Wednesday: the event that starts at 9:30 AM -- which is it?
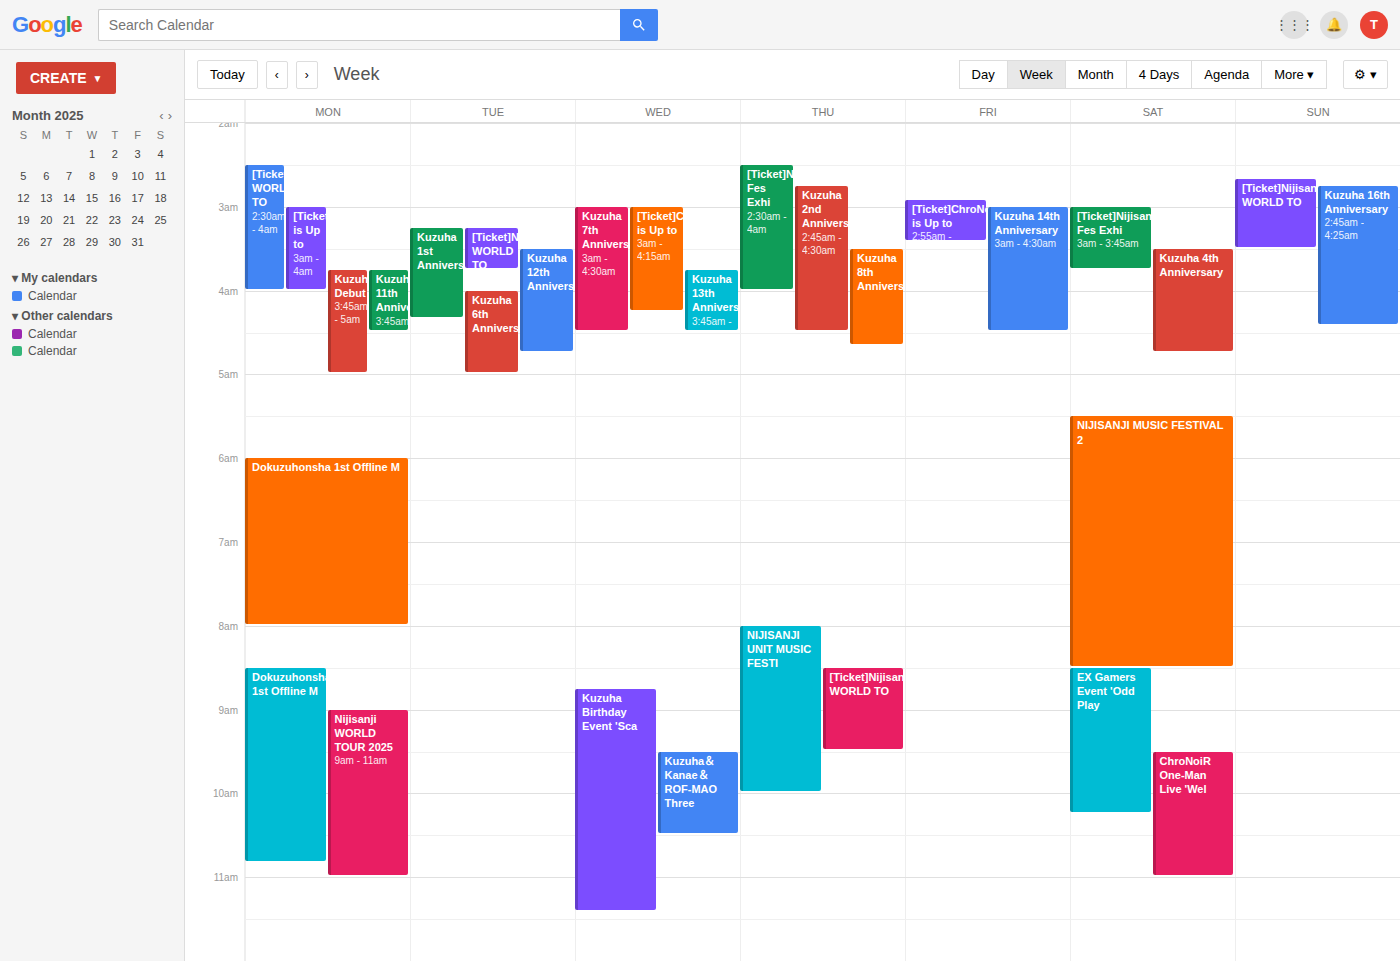
"Kuzuha＆Kanae＆ROF-MAO Three"